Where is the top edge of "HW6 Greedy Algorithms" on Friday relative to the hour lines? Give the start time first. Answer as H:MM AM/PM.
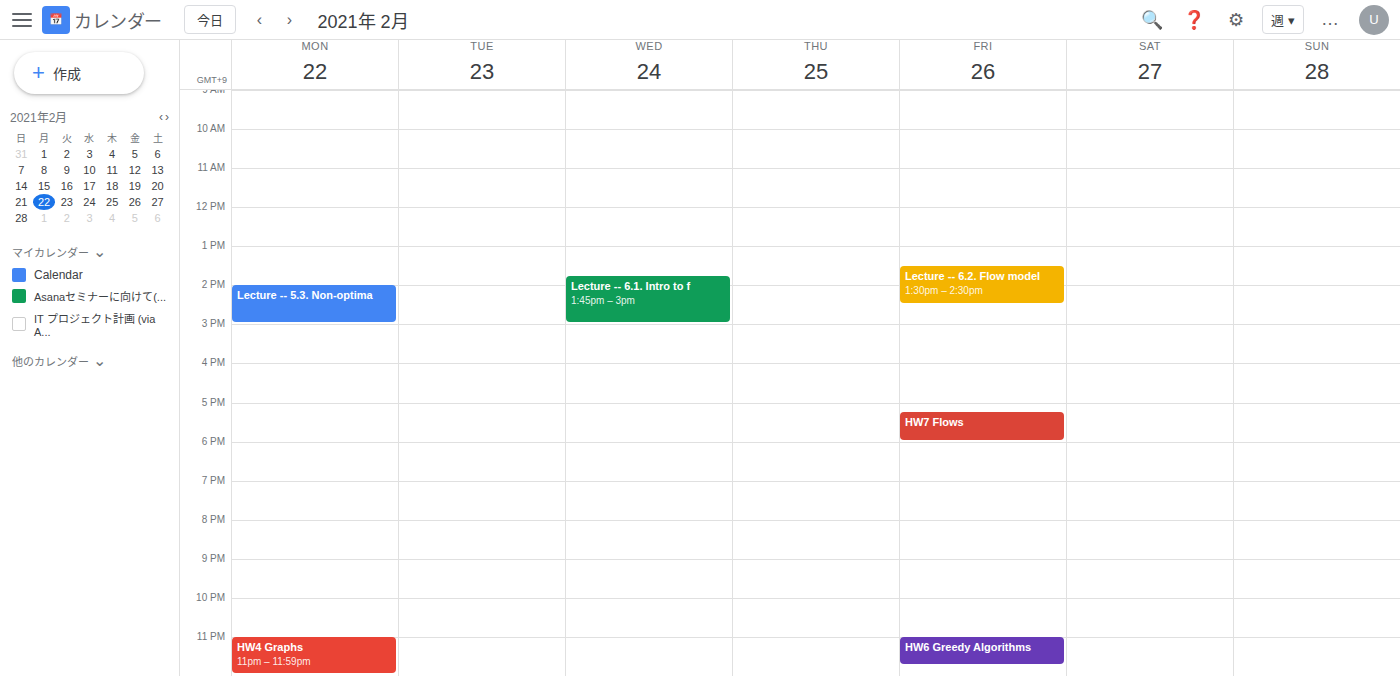
11:00 PM -- exactly on the 11 PM line.